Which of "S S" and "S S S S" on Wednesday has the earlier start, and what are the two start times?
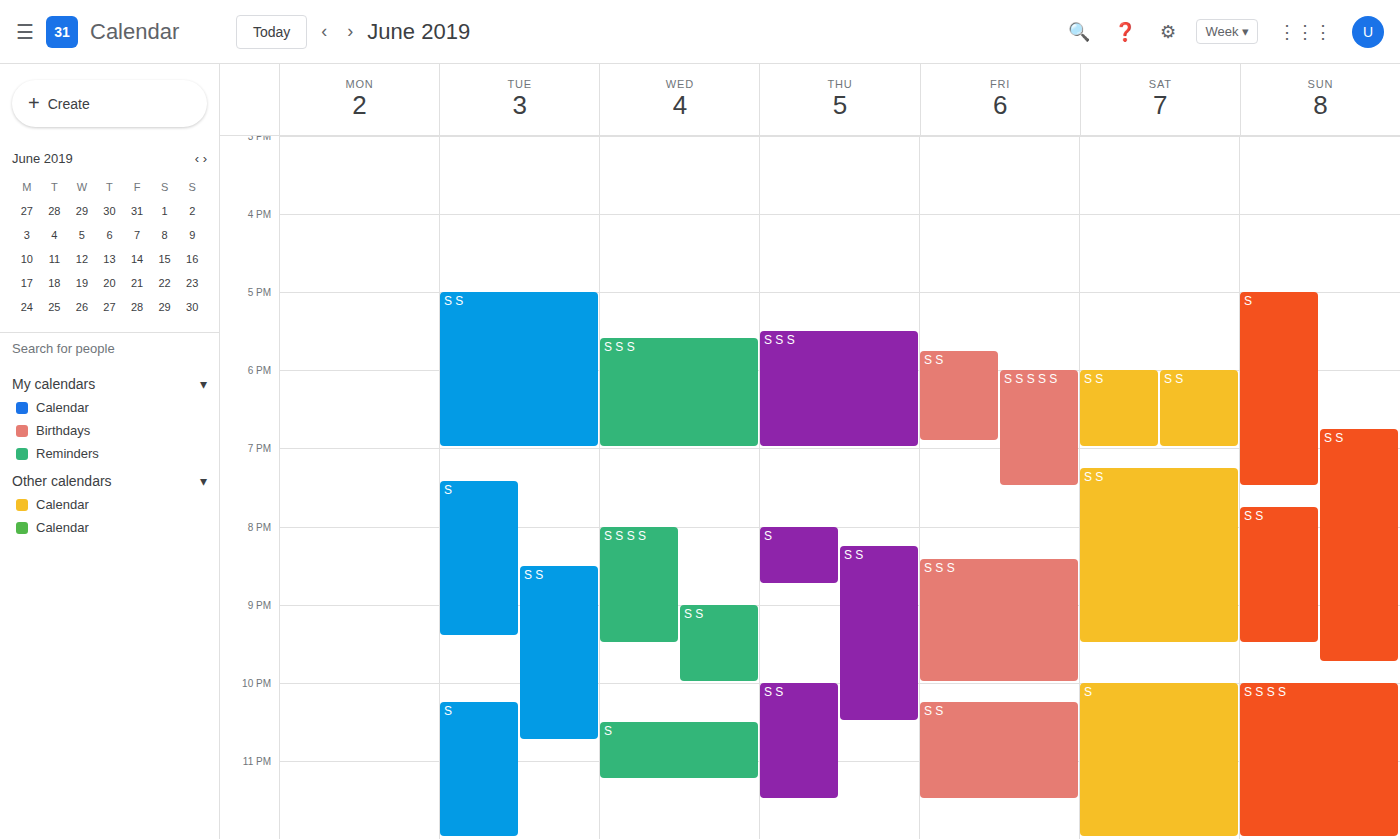
"S S S S" 8:00 PM; "S S" 9:00 PM.